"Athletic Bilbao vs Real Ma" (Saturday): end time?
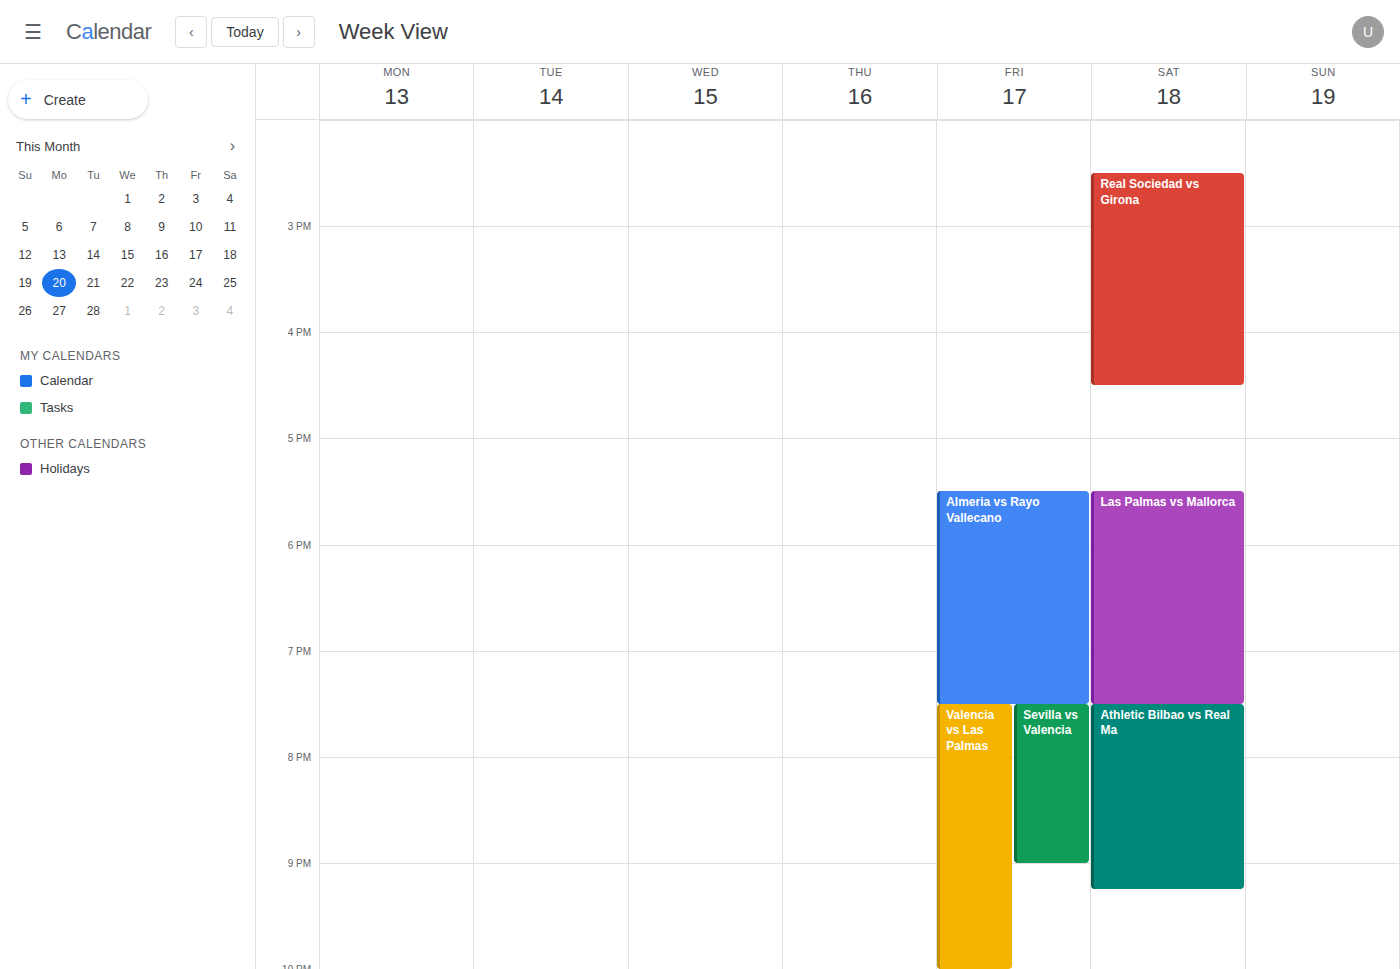
9:15 PM